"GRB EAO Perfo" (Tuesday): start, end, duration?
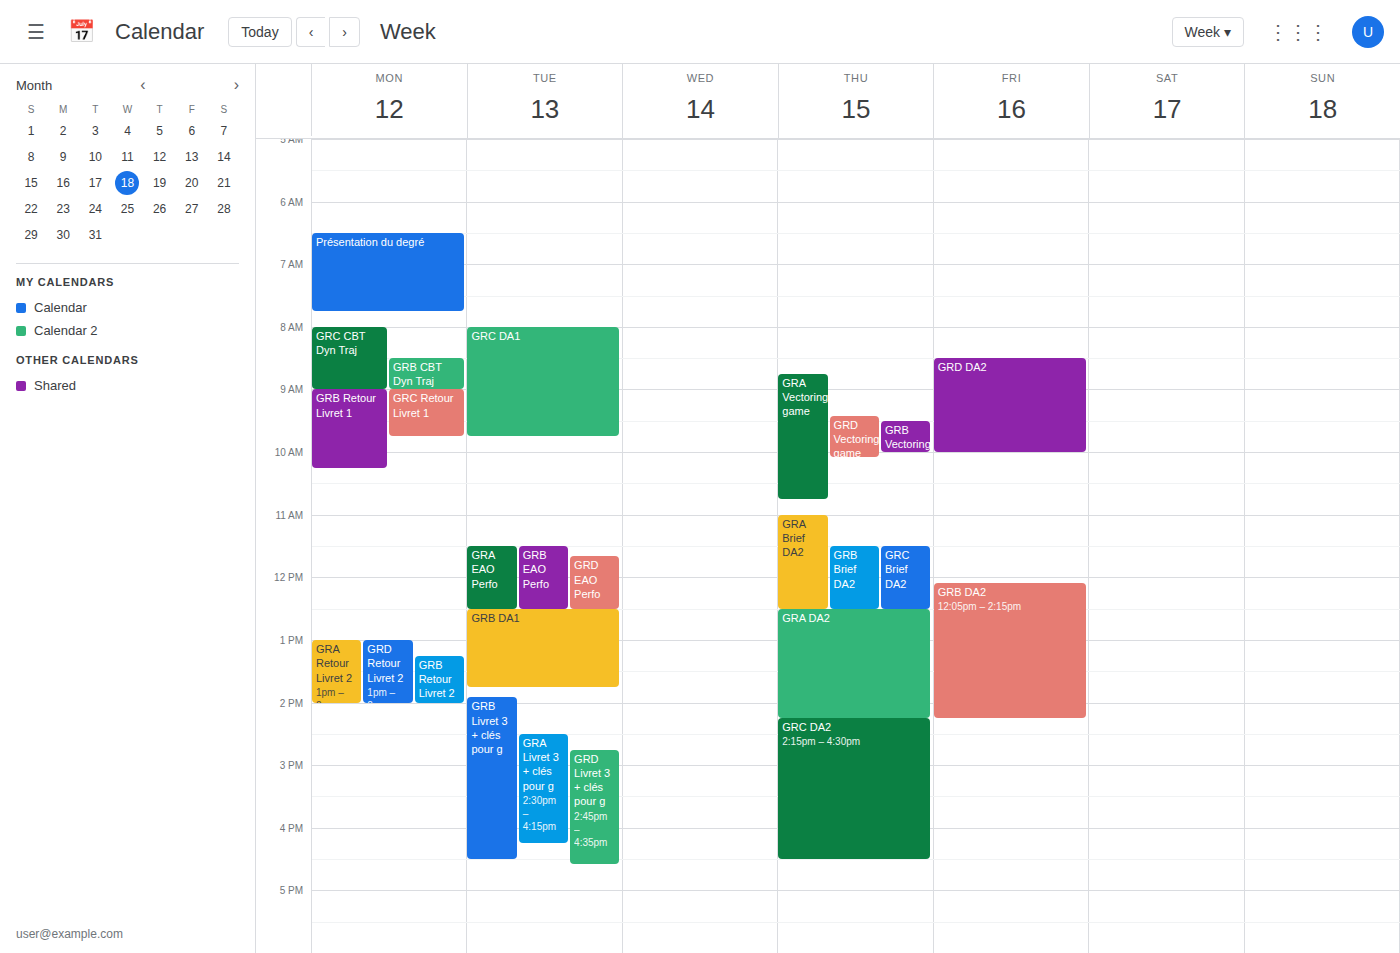
11:30 AM to 12:30 PM, 1 hour